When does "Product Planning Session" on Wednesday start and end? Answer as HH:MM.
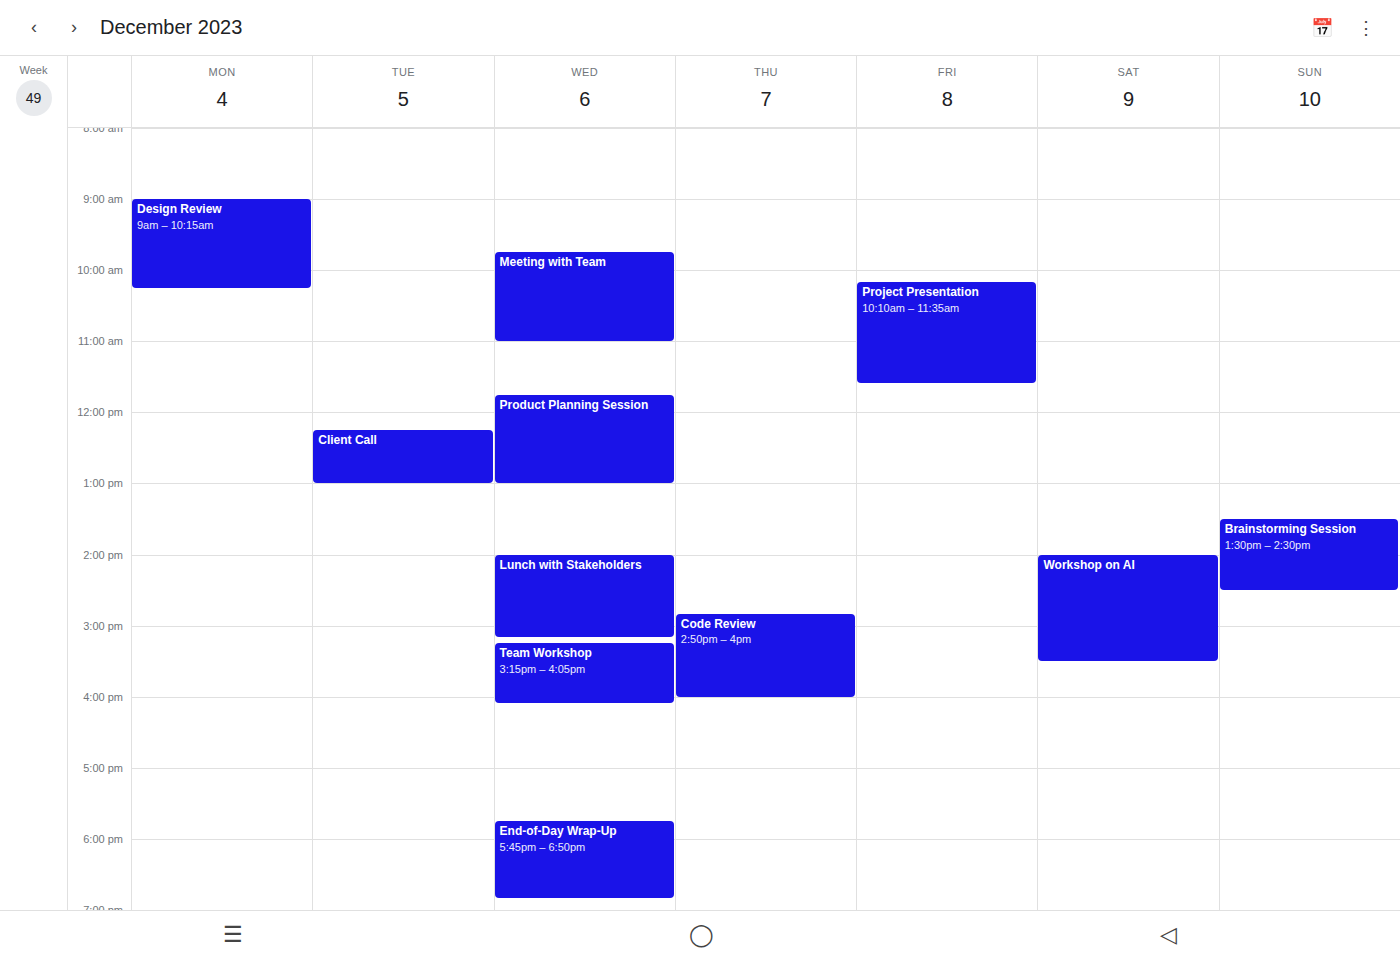
11:45 to 13:00